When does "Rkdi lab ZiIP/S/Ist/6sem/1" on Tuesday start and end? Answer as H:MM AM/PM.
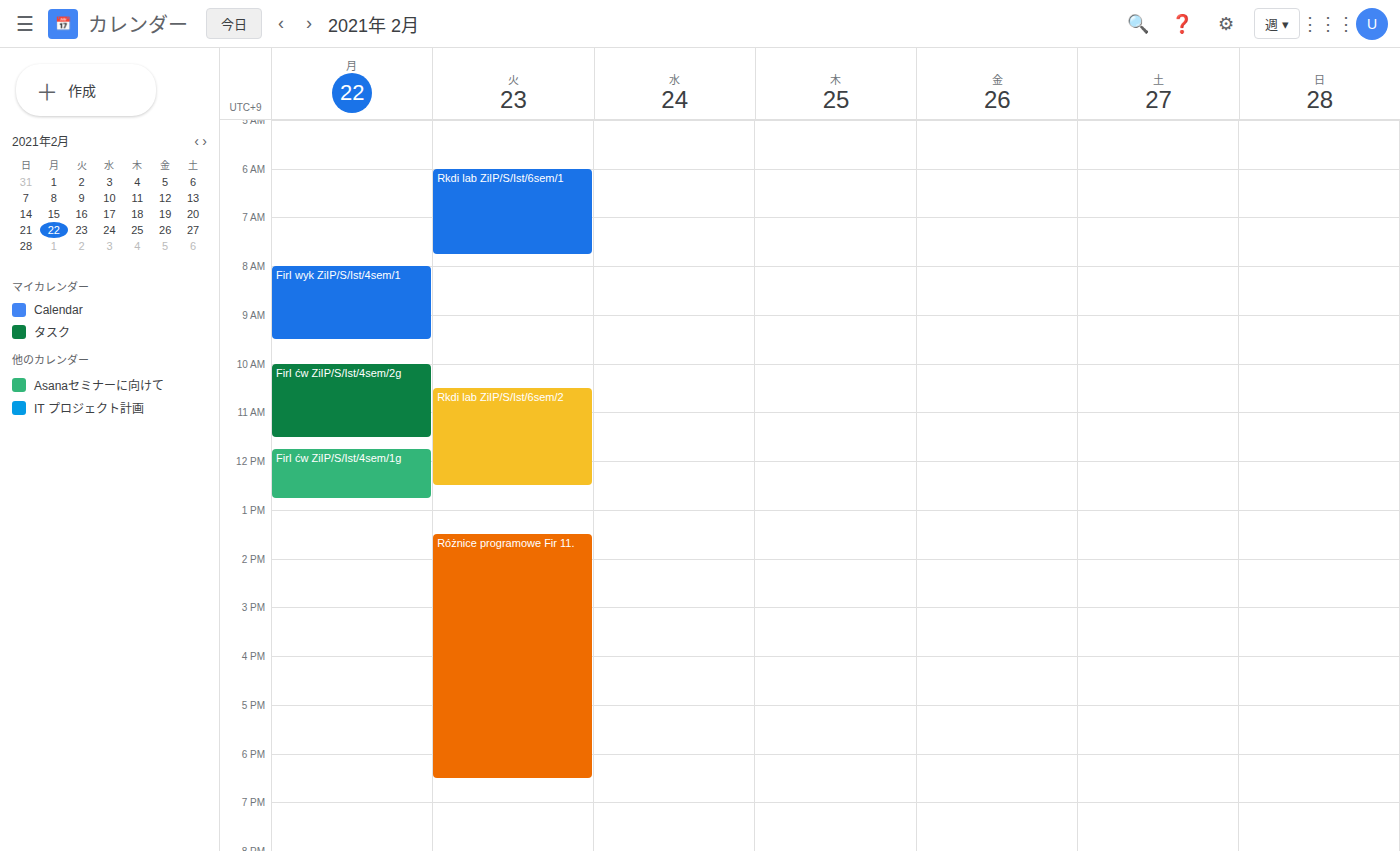
6:00 AM to 7:45 AM